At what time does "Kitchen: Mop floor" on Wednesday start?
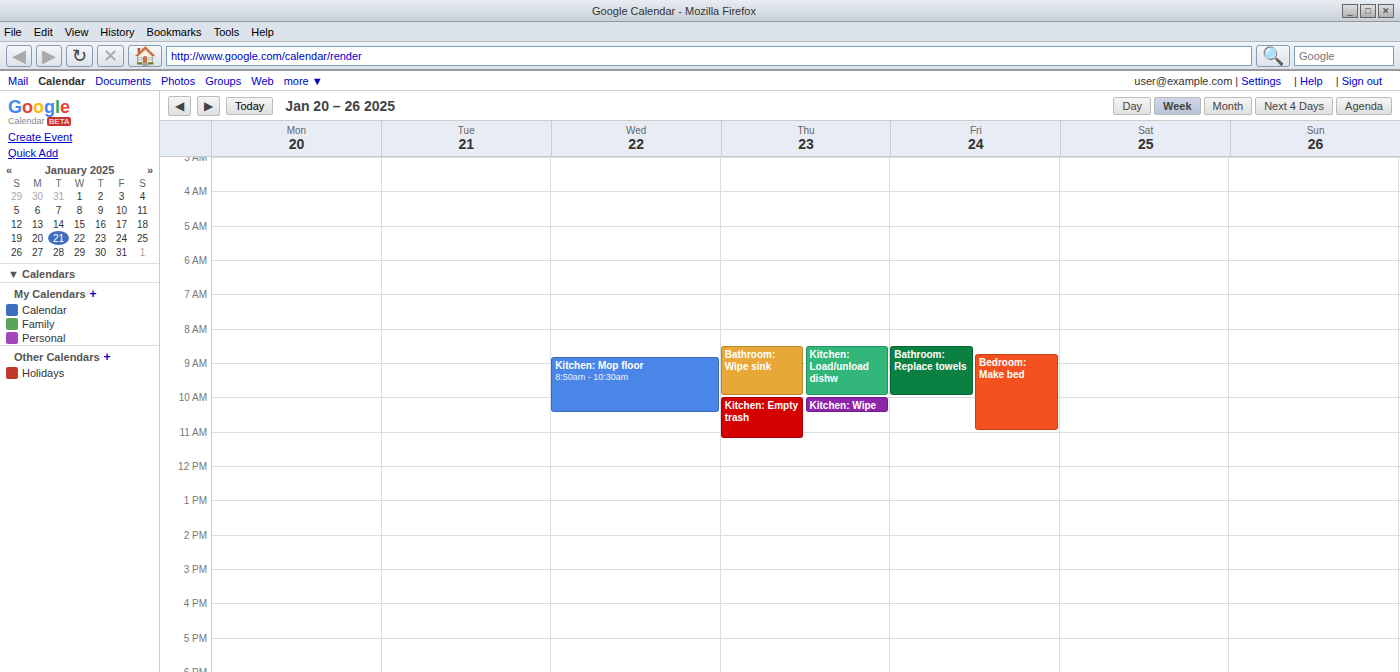
08:50